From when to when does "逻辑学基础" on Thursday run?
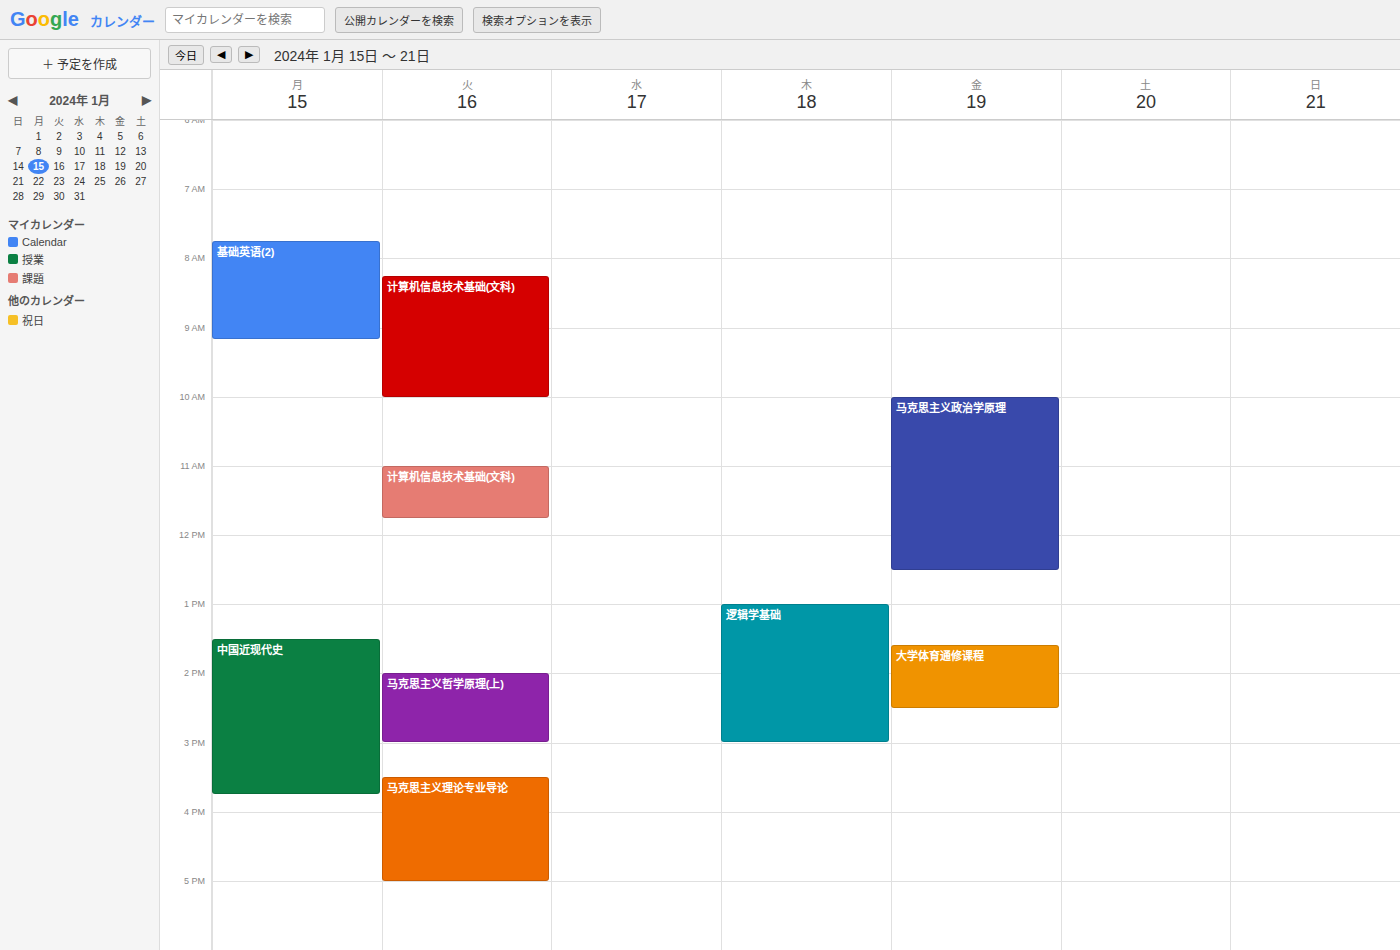
1:00 PM to 3:00 PM